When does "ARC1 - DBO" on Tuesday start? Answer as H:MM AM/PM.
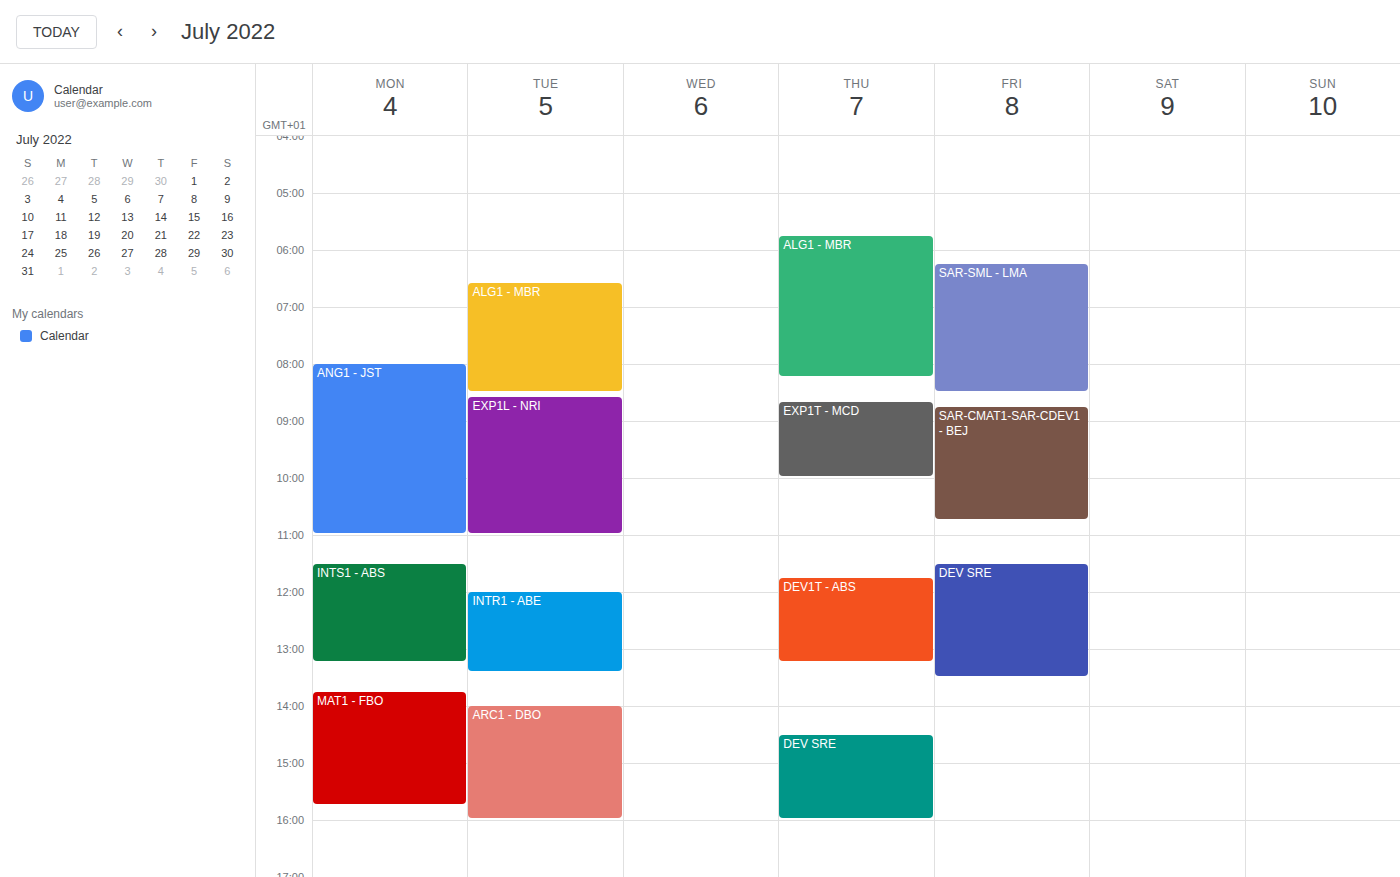
2:00 PM